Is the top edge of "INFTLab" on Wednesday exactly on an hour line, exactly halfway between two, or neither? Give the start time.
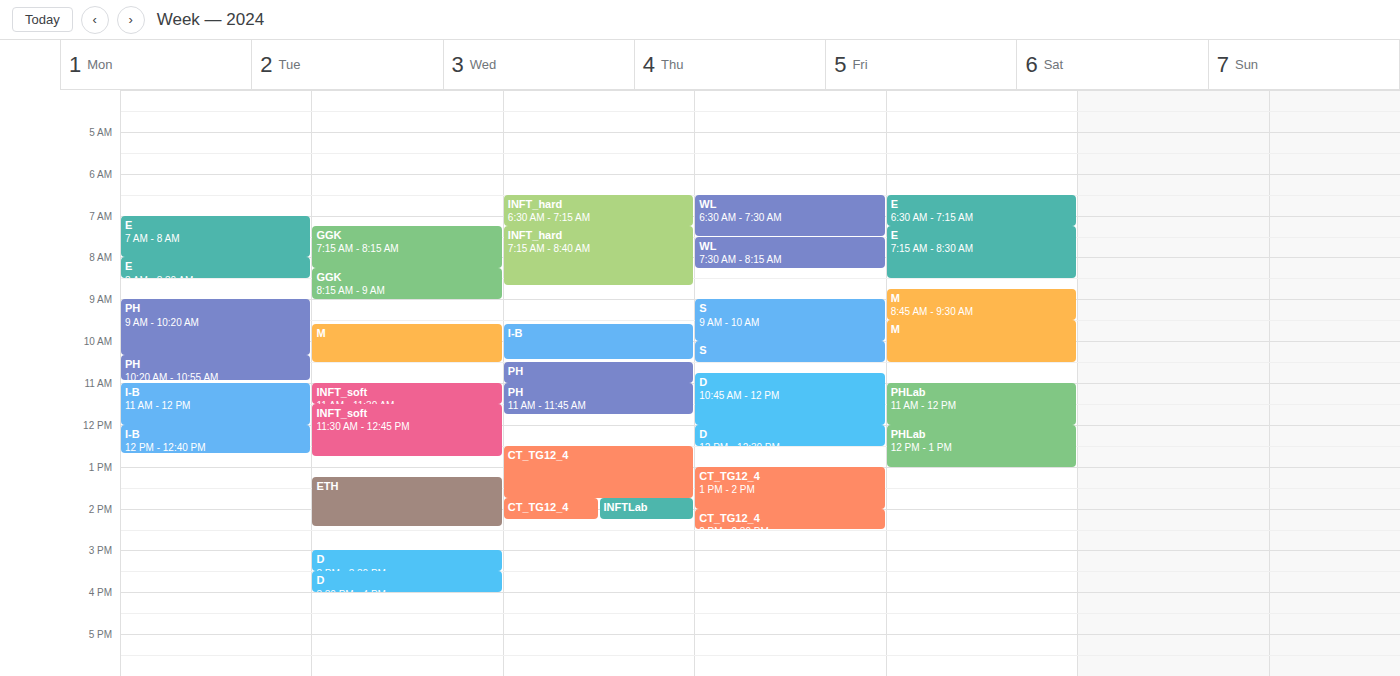
1:45 PM -- neither: three quarters of the way from the 1 PM line to the 2 PM line.